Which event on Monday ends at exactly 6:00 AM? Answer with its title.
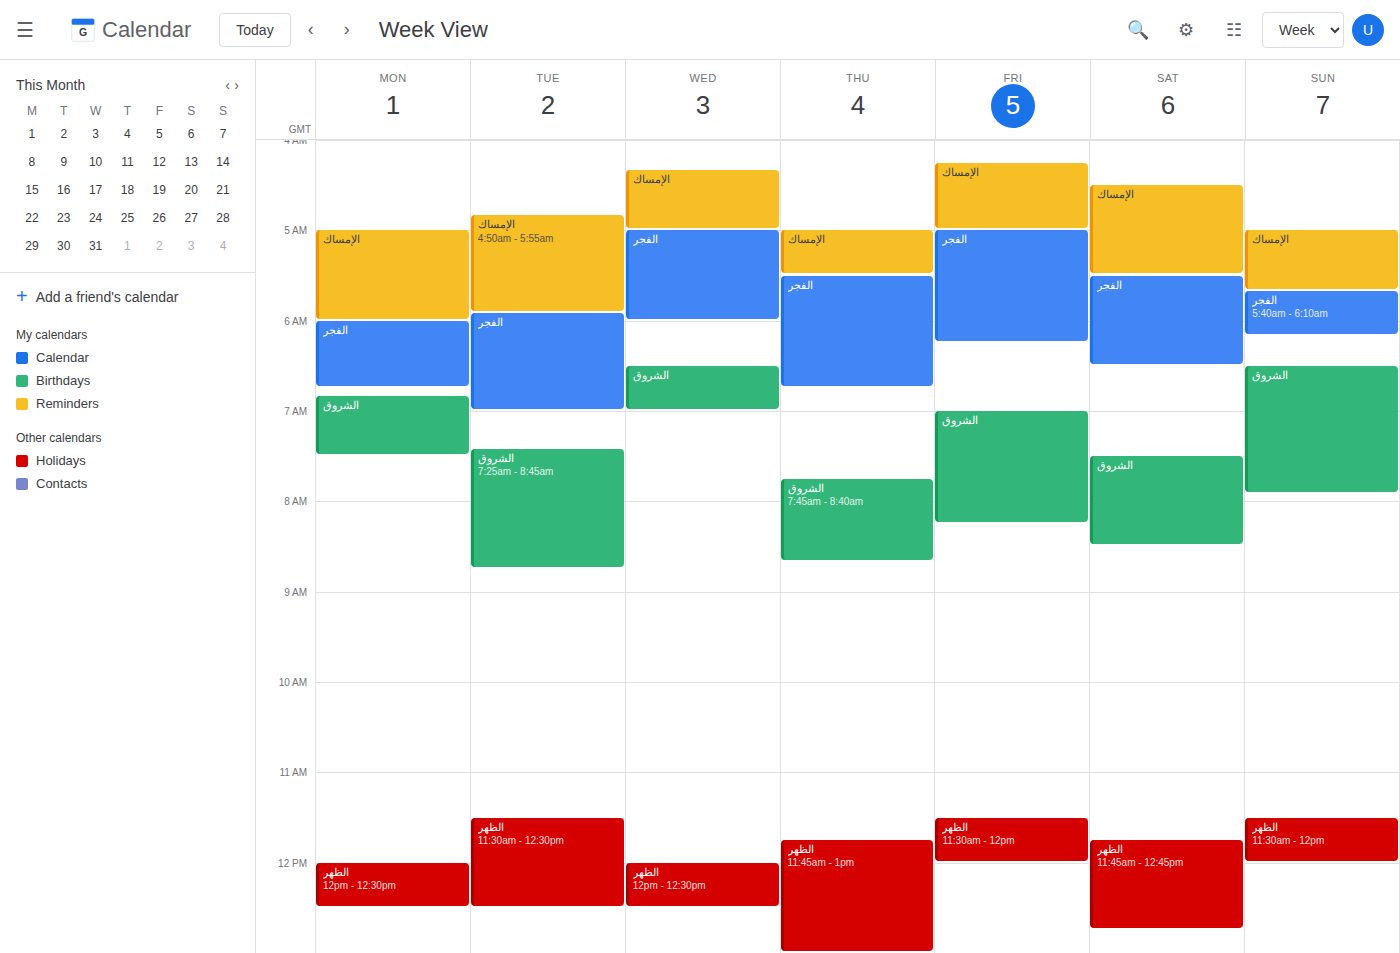
"الإمساك"